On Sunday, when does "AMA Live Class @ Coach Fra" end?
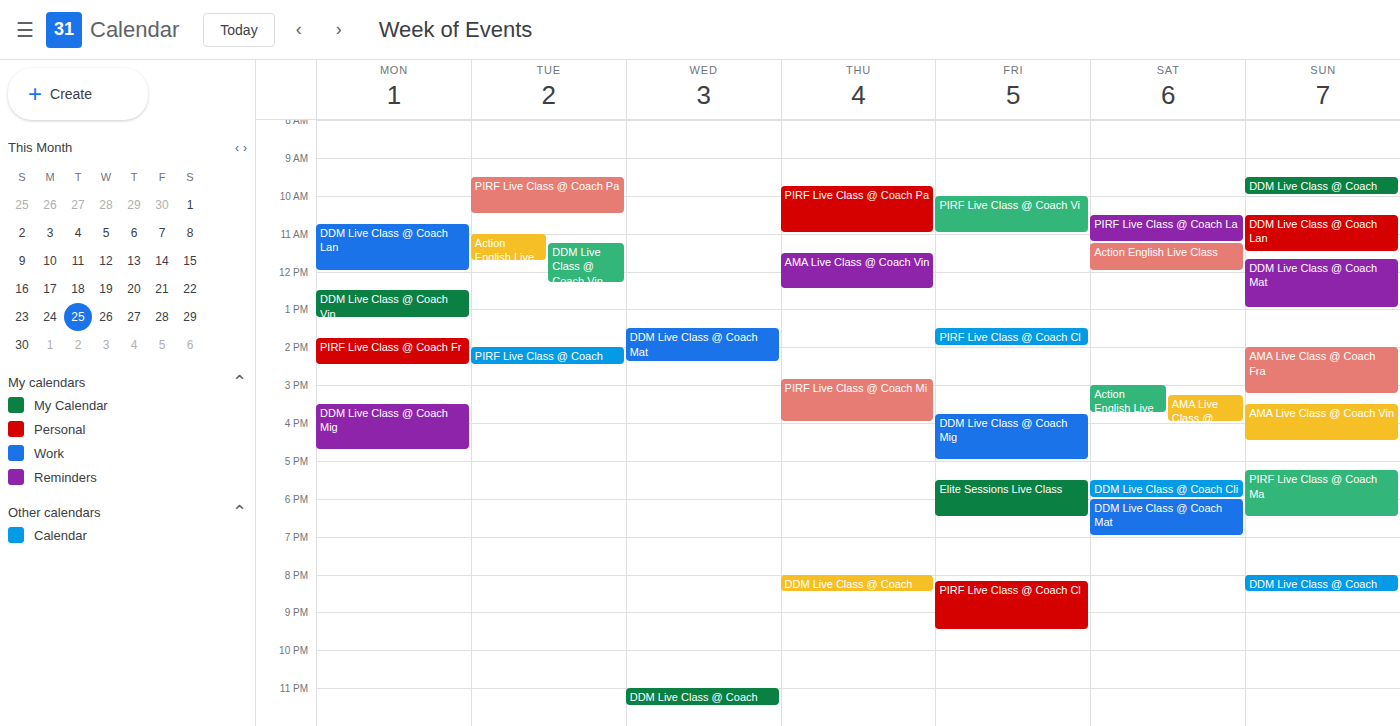
3:15 PM